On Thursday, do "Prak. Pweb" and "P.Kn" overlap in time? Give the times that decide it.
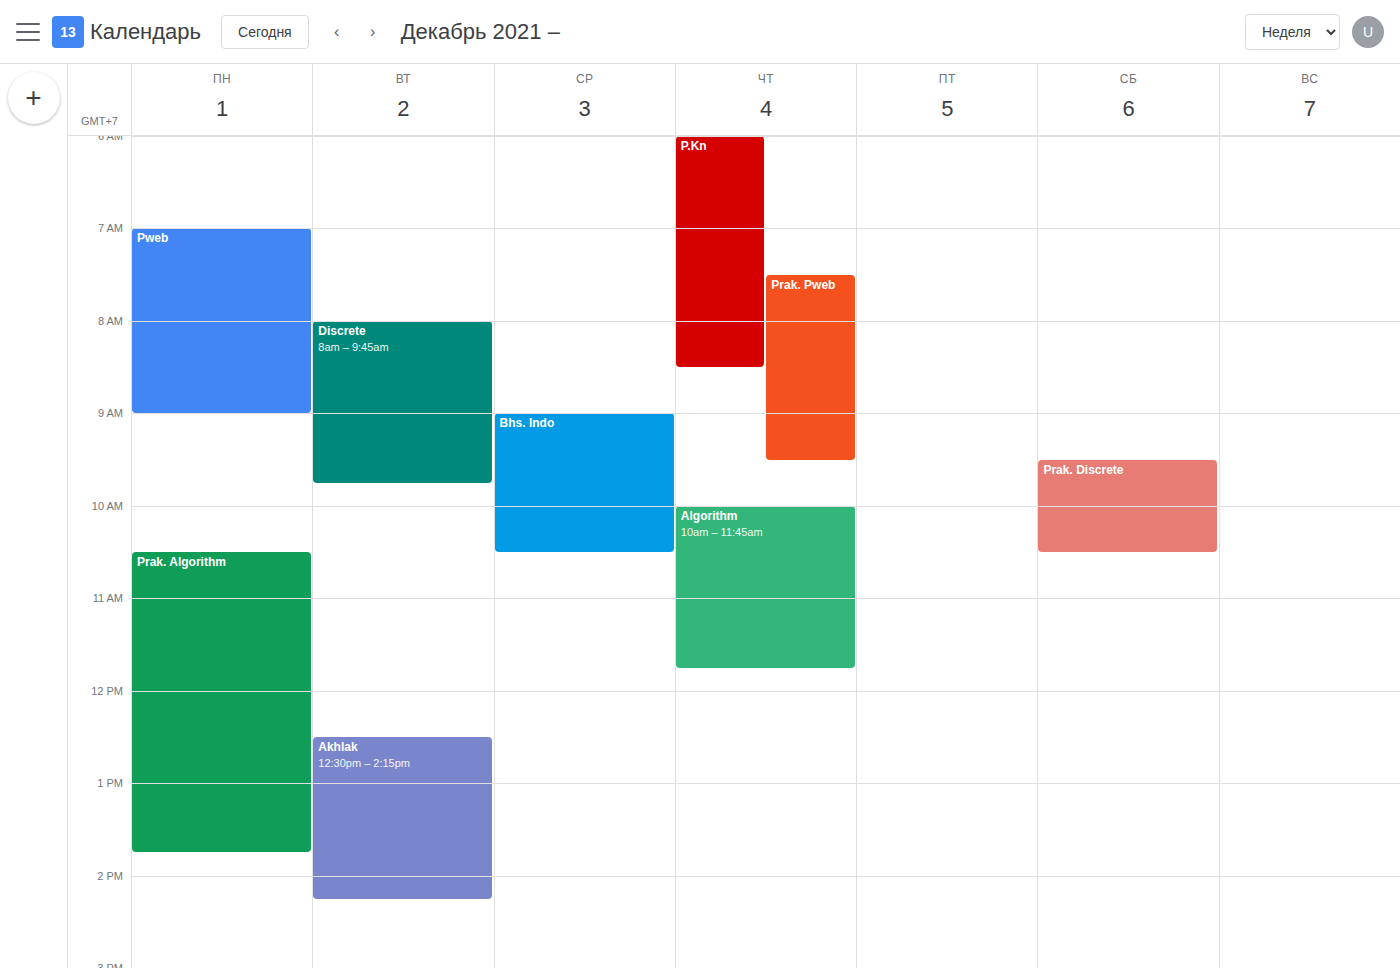
"Prak. Pweb" starts at 7:30 AM, before "P.Kn" ends at 8:30 AM -- they overlap.